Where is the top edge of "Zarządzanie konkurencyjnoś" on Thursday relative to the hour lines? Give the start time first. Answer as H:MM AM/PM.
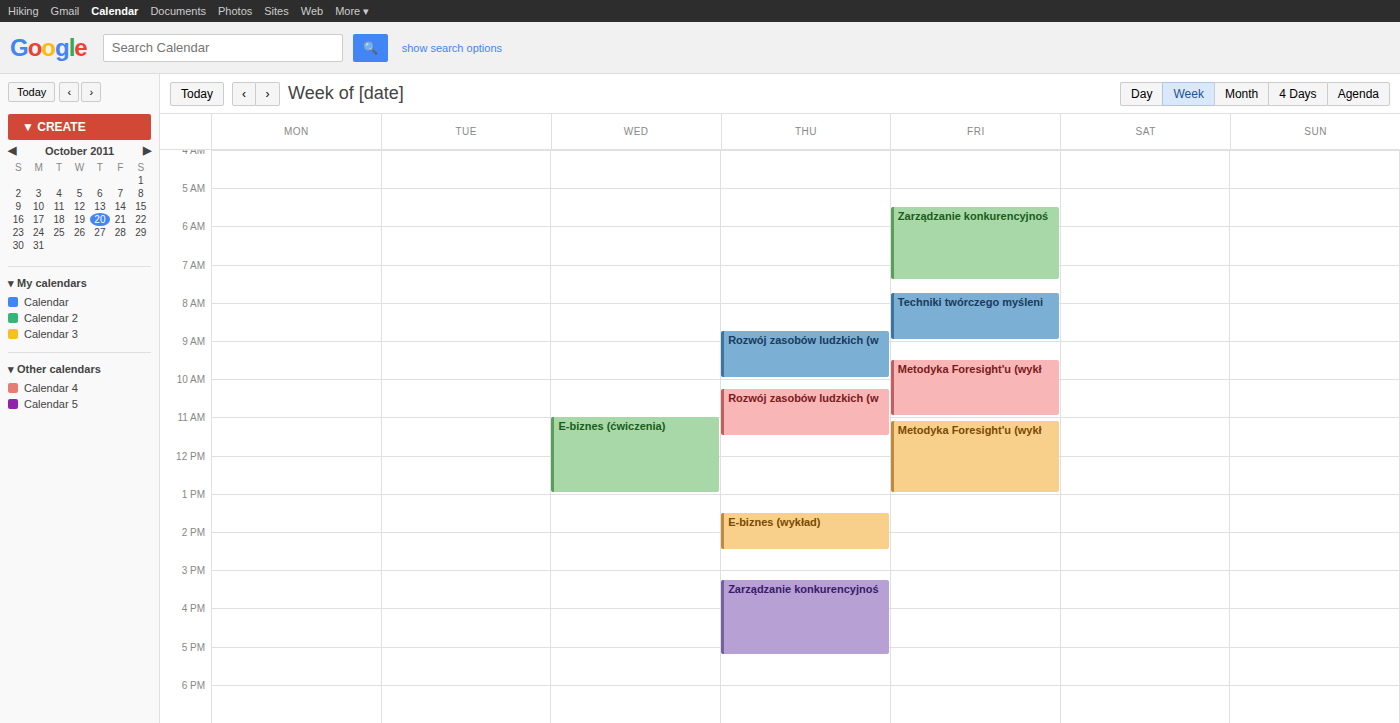
3:15 PM -- neither: a quarter of the way from the 3 PM line to the 4 PM line.